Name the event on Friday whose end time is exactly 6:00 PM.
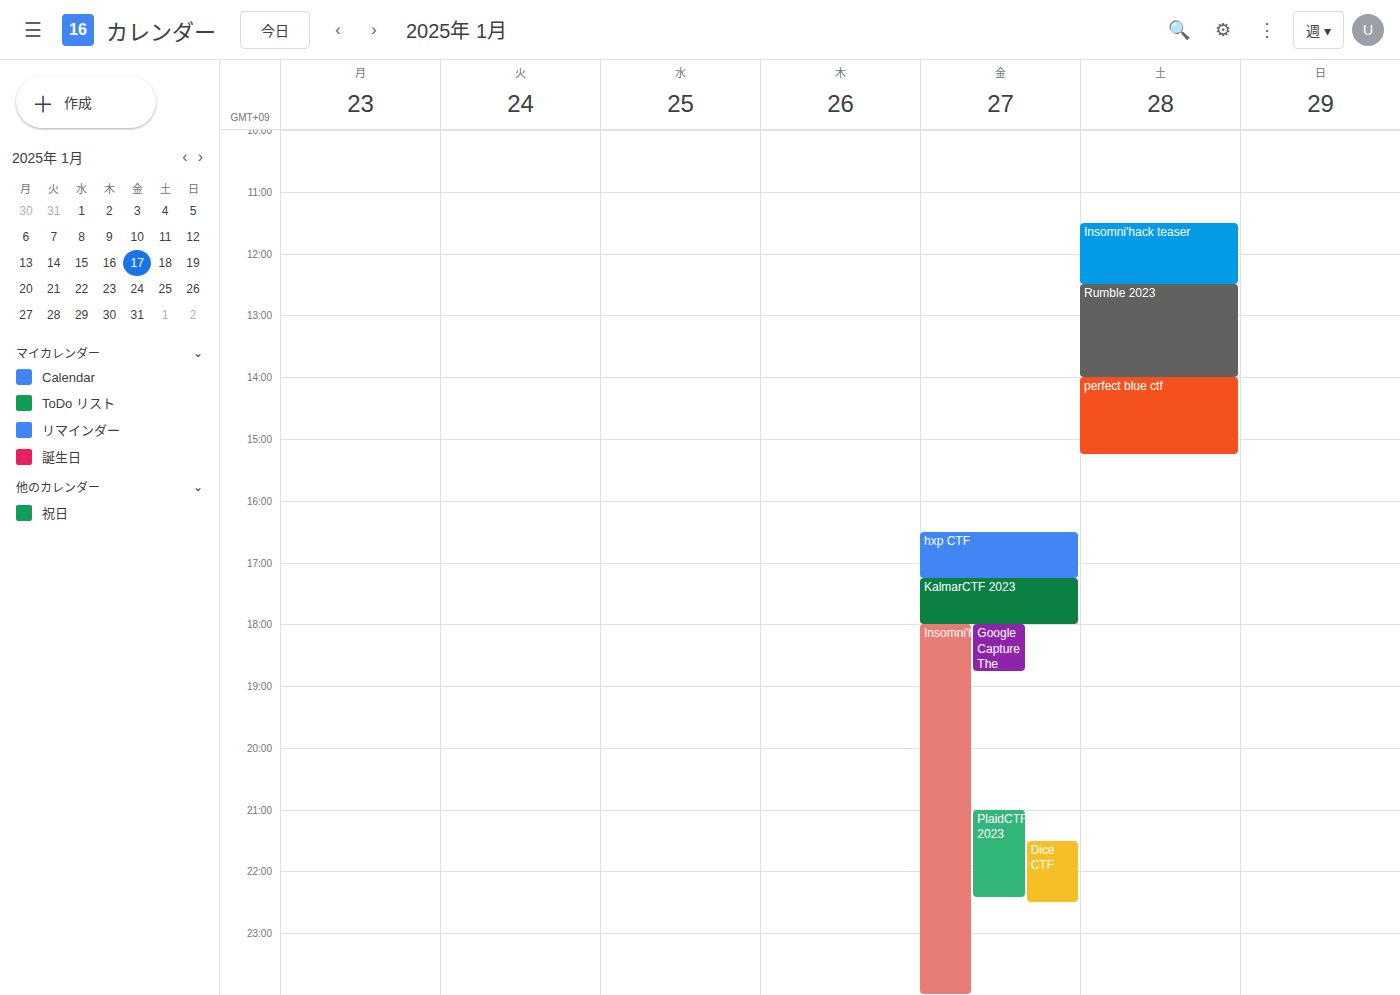
"KalmarCTF 2023"